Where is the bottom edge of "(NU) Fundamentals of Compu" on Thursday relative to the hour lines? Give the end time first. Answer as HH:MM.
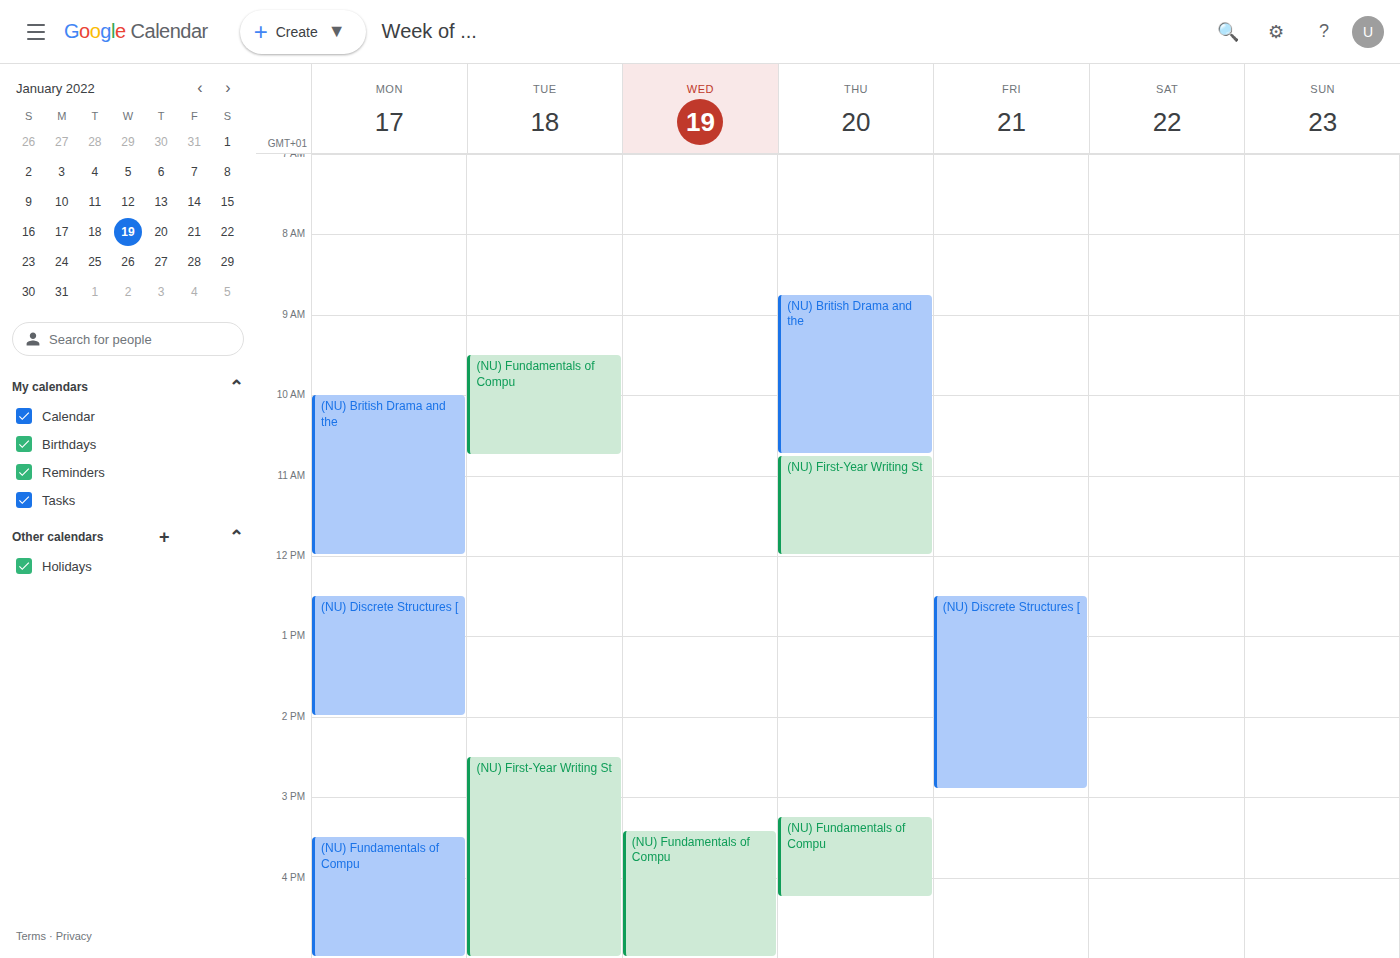
16:15 -- neither: a quarter of the way from the 16:00 line to the 17:00 line.